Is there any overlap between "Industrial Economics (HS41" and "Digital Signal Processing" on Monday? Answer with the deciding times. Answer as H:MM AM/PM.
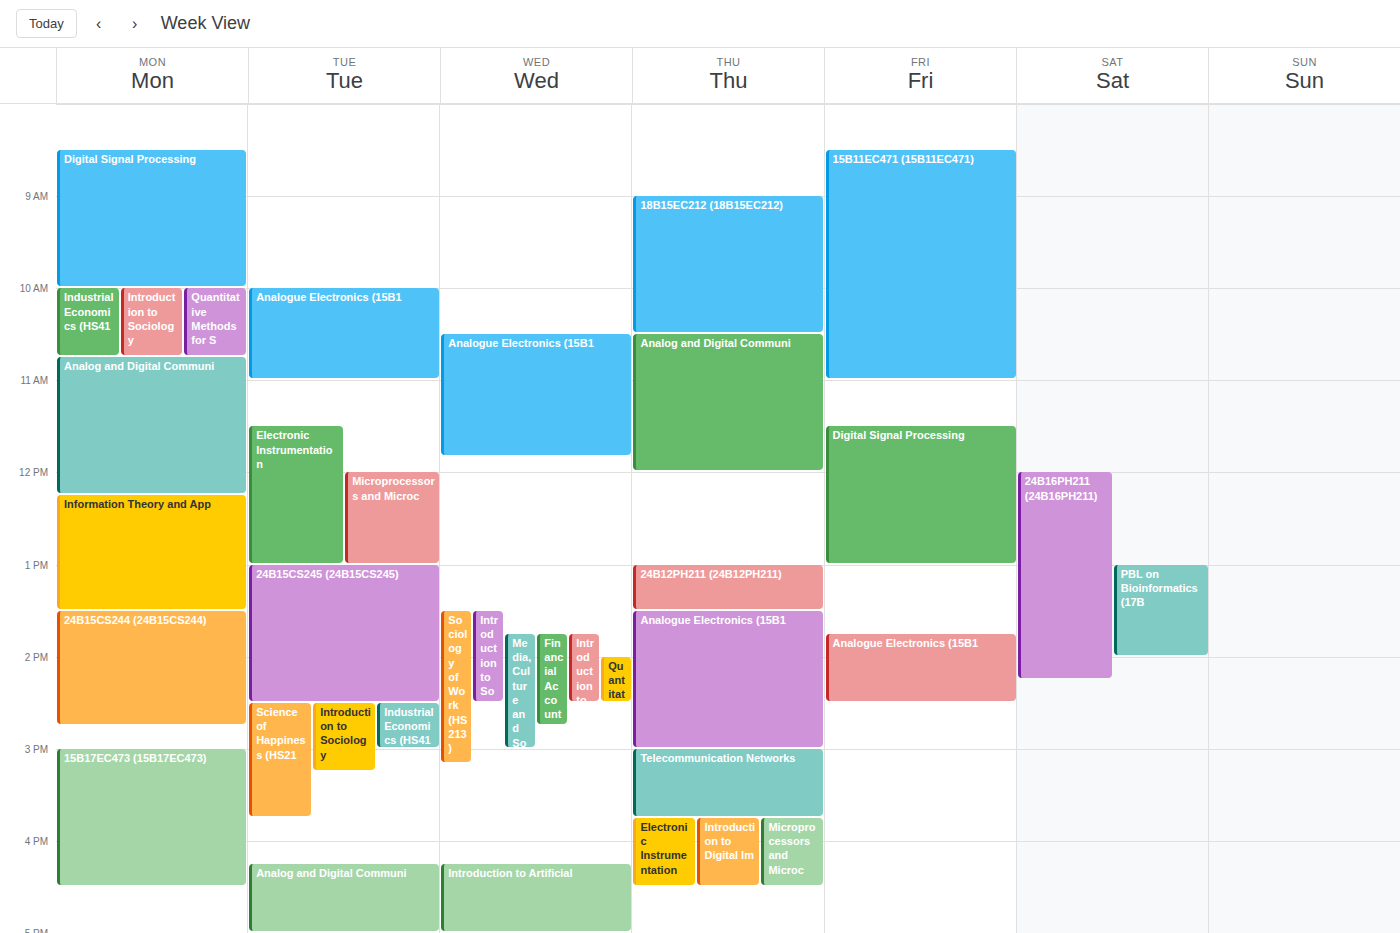
"Digital Signal Processing" ends at 10:00 AM, exactly when "Industrial Economics (HS41" starts -- they touch but do not overlap.